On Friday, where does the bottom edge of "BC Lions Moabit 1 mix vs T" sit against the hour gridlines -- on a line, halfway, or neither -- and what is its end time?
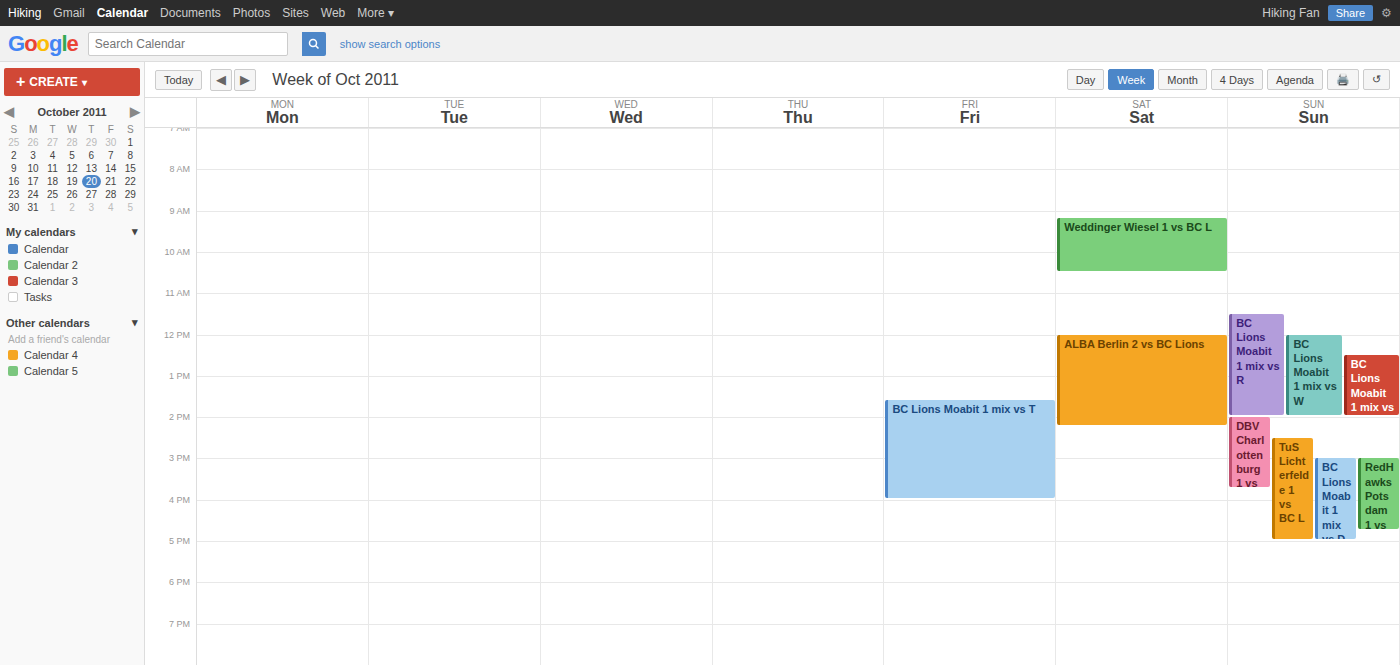
4:00 PM -- exactly on the 4 PM line.